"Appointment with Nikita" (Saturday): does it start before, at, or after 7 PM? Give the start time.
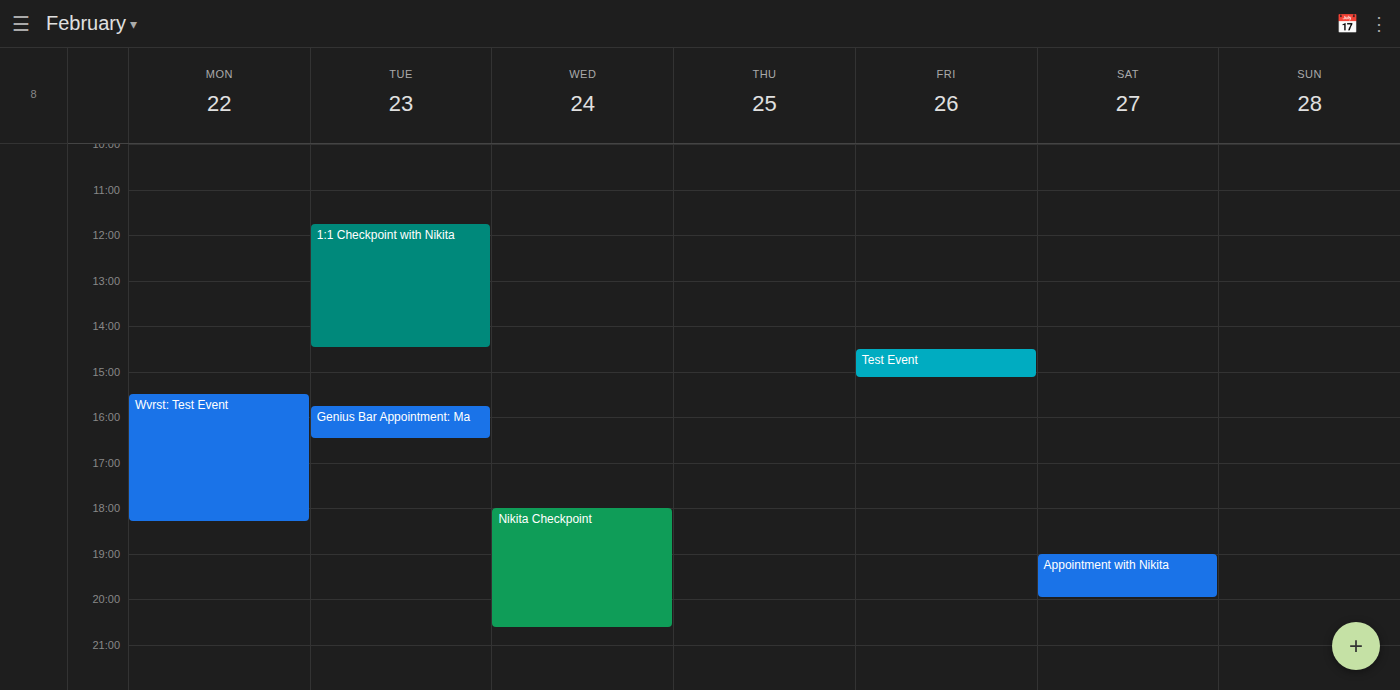
7:00 PM -- exactly at 7 PM, on the 7 PM line.